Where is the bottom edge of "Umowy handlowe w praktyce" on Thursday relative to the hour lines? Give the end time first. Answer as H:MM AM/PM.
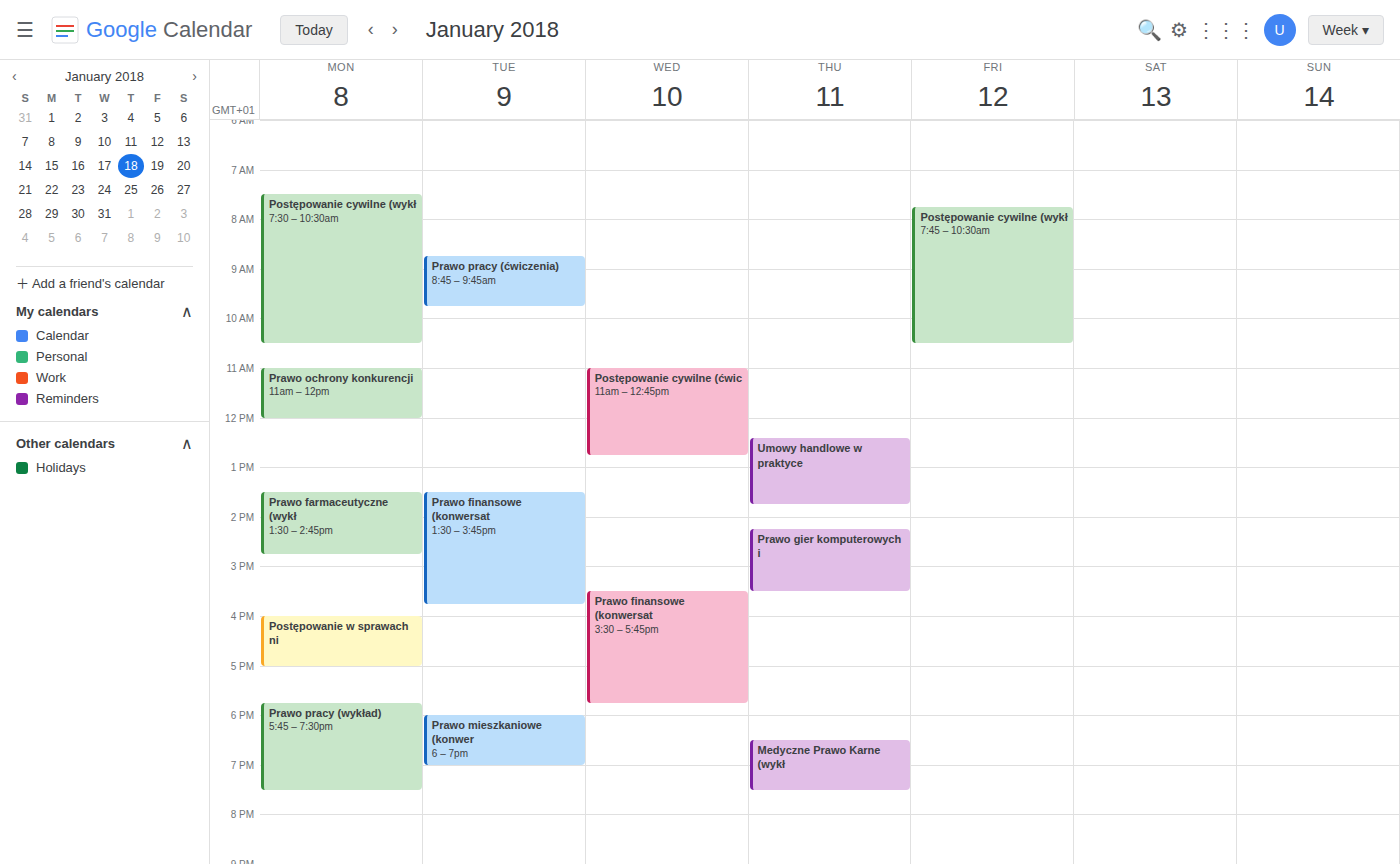
1:45 PM -- neither: three quarters of the way from the 1 PM line to the 2 PM line.